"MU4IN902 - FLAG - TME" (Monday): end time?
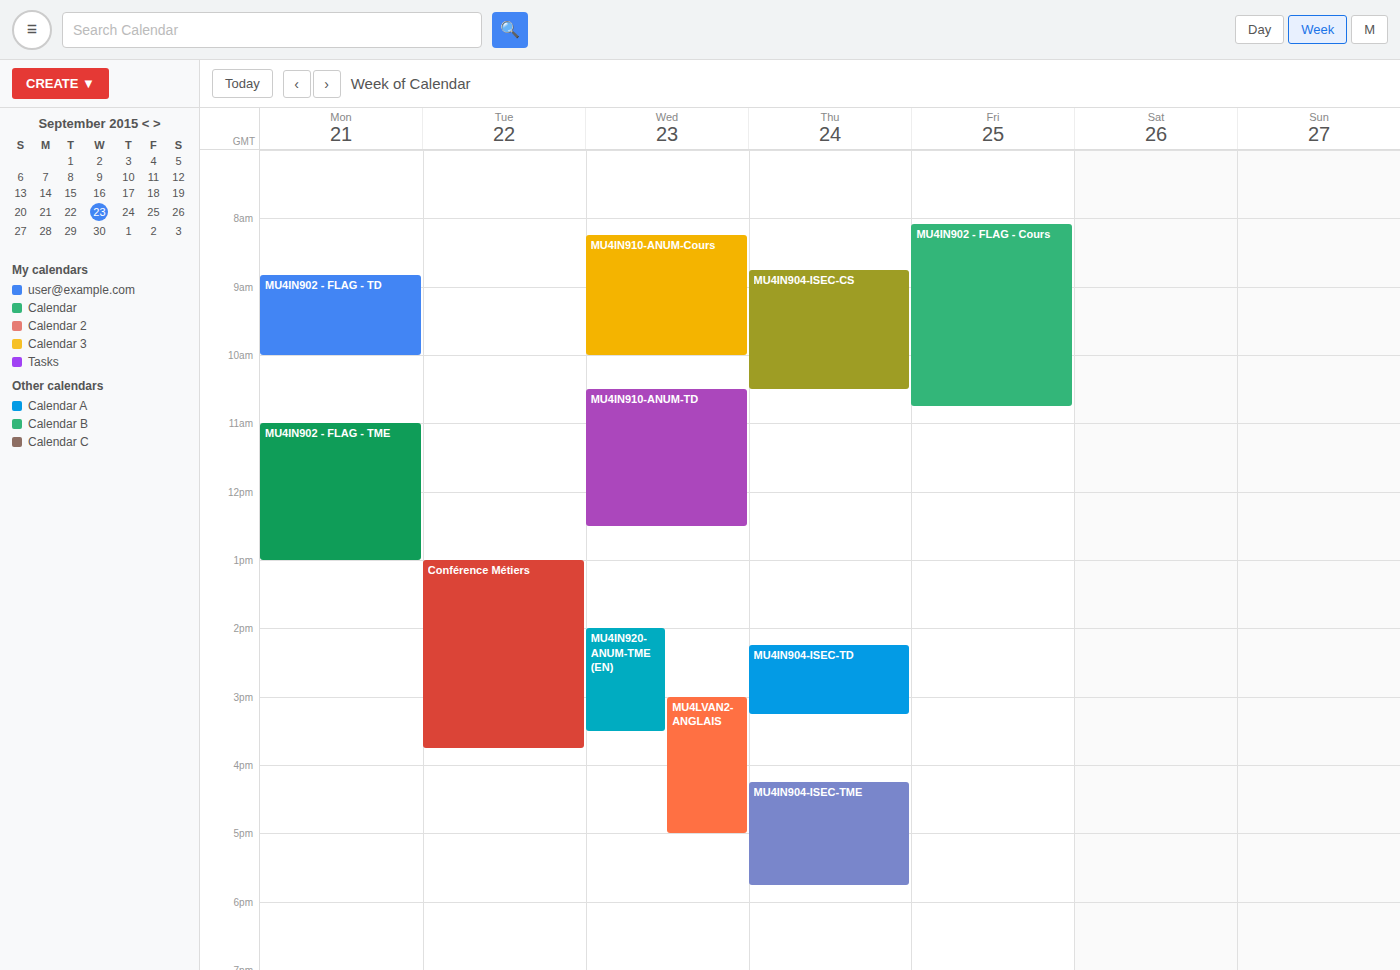
13:00